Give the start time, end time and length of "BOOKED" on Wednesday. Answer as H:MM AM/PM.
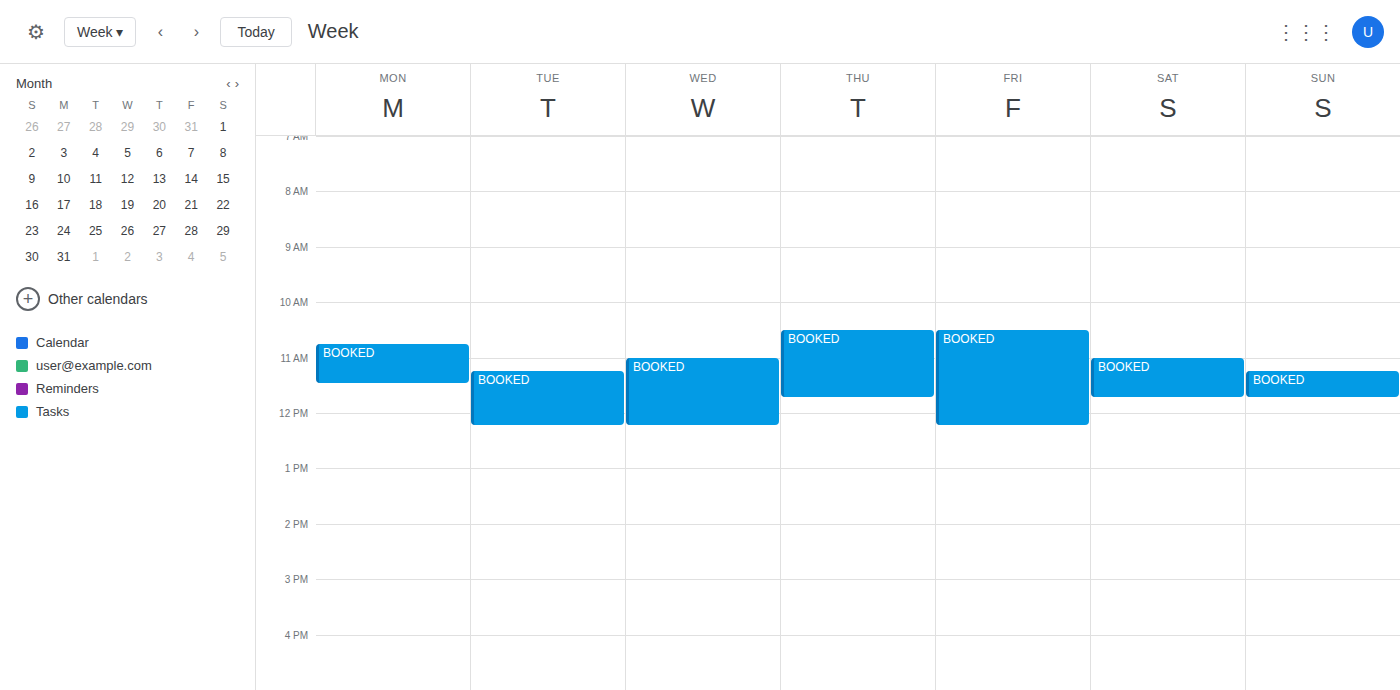
11:00 AM to 12:15 PM, 1 hour 15 minutes